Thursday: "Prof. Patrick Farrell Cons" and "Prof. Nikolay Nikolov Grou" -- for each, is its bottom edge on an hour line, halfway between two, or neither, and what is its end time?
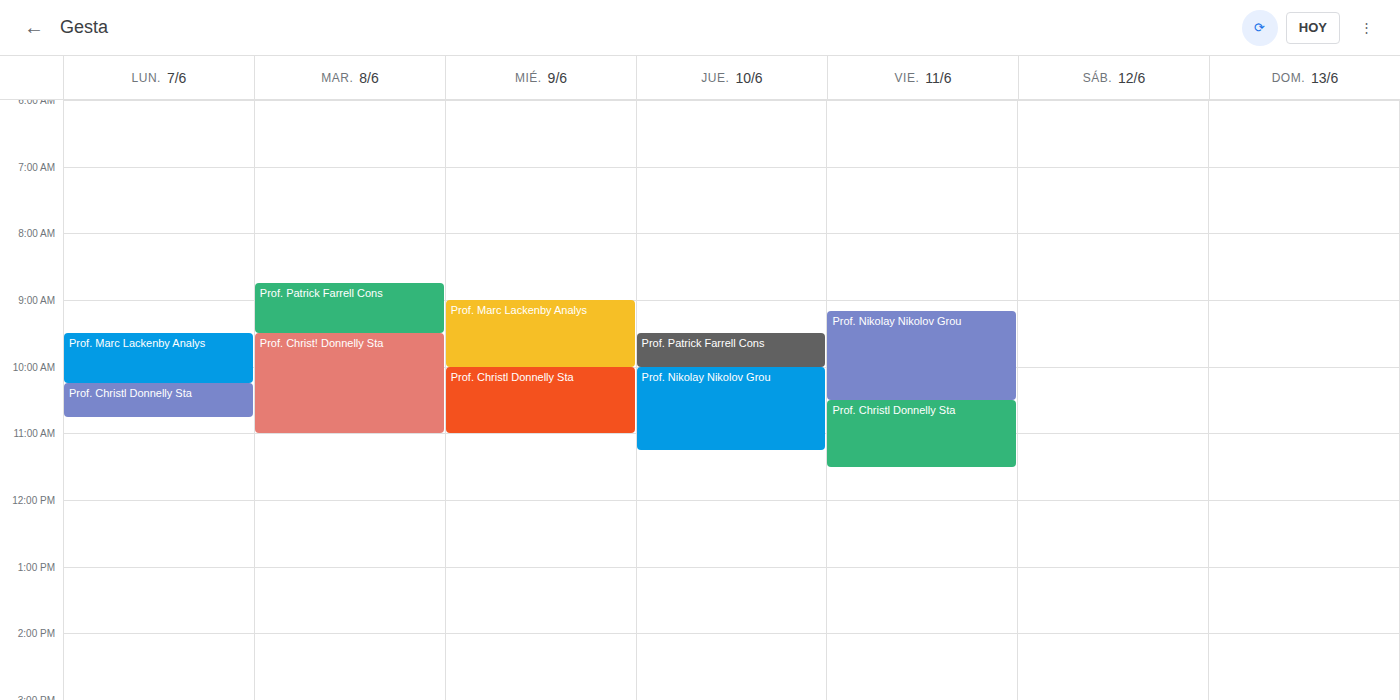
"Prof. Patrick Farrell Cons": 10:00 AM, exactly on the 10 AM line. "Prof. Nikolay Nikolov Grou": 11:15 AM, neither: a quarter of the way from the 11 AM line to the 12 PM line.